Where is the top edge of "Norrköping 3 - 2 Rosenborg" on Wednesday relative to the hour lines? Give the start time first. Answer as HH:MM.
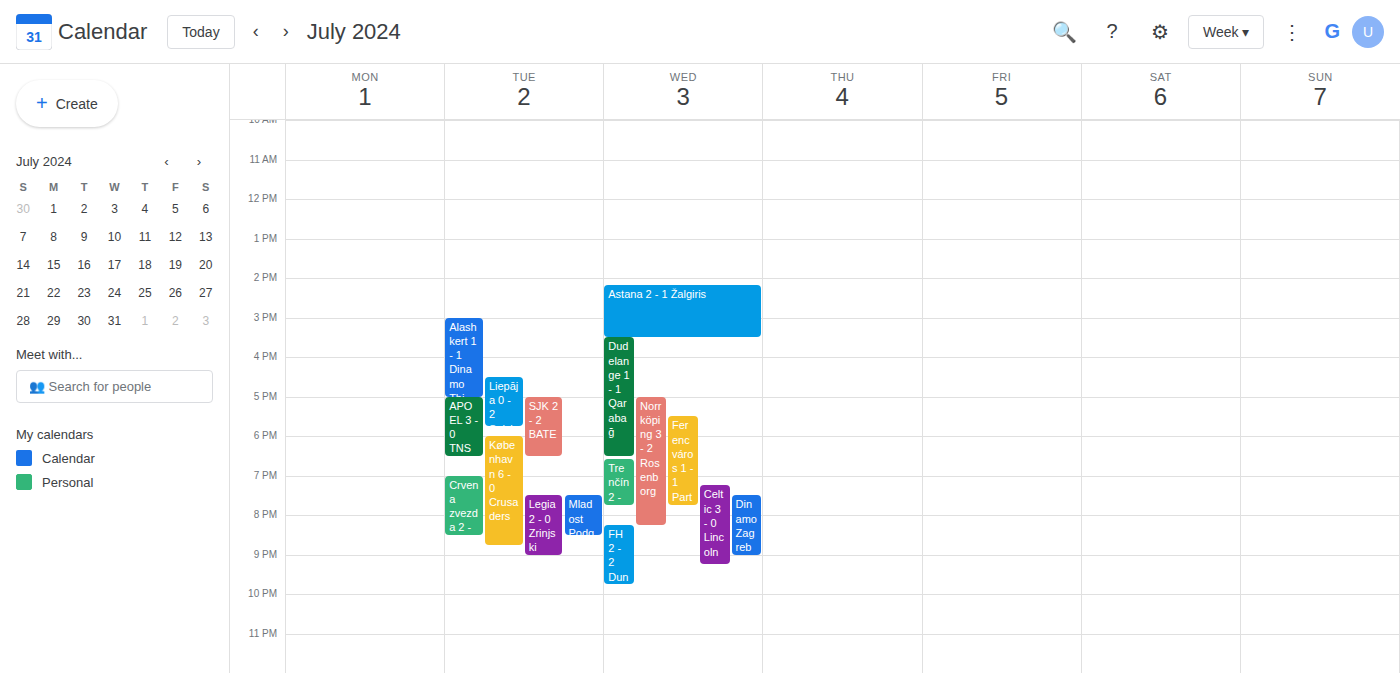
17:00 -- exactly on the 17:00 line.